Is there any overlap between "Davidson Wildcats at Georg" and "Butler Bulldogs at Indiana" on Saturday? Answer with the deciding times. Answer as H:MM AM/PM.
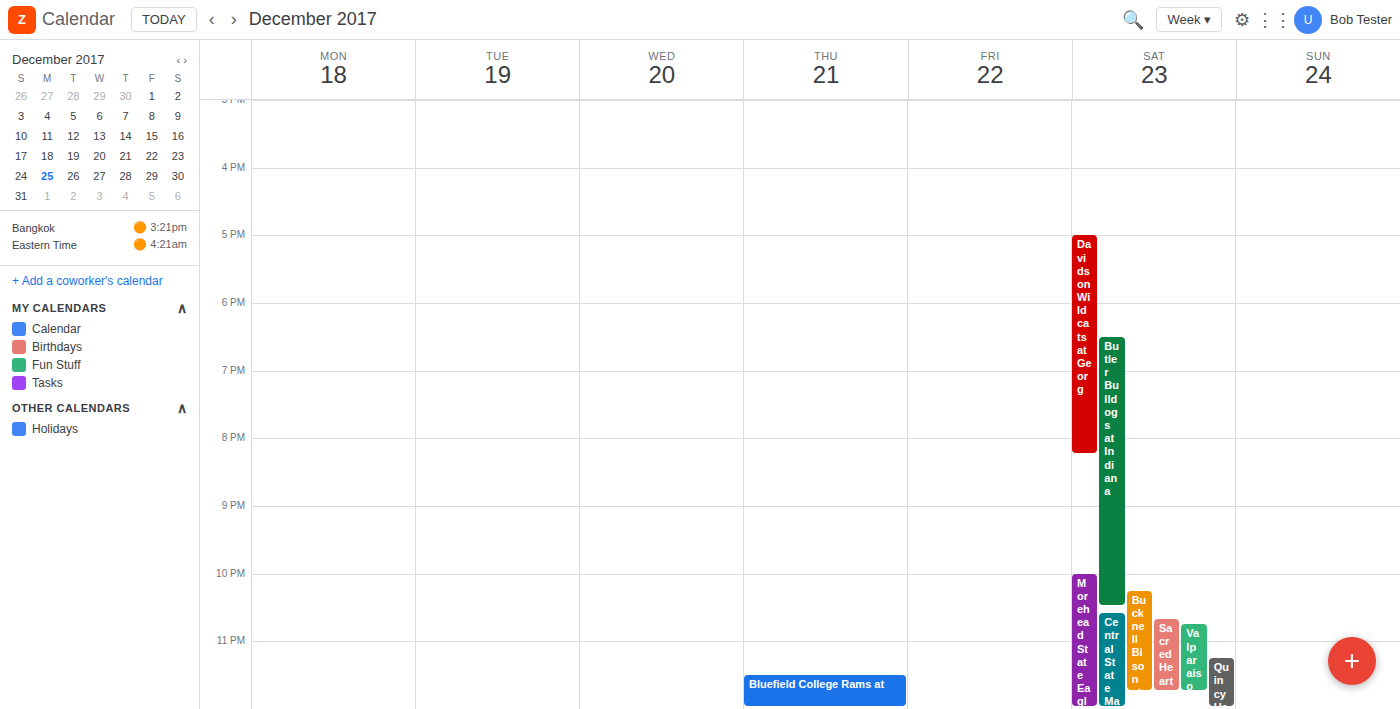
"Butler Bulldogs at Indiana" starts at 6:30 PM, before "Davidson Wildcats at Georg" ends at 8:15 PM -- they overlap.